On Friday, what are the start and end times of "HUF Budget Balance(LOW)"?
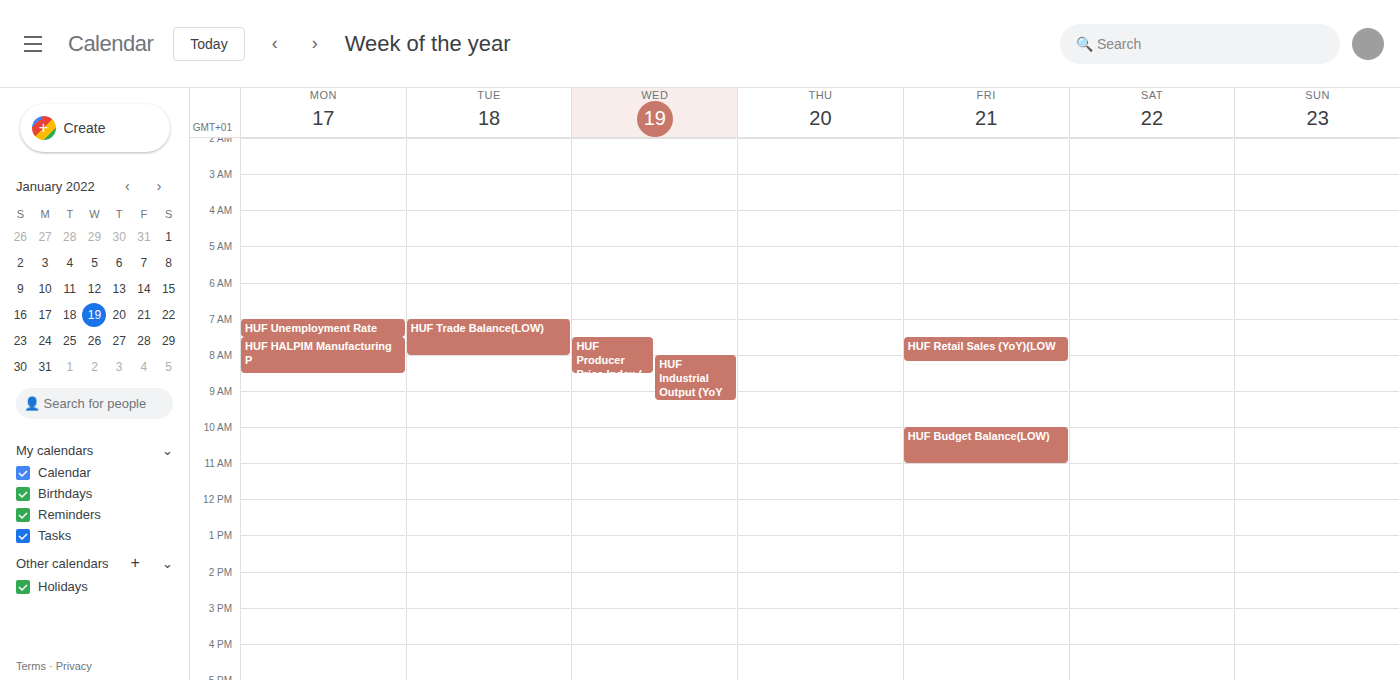
10:00 AM to 11:00 AM